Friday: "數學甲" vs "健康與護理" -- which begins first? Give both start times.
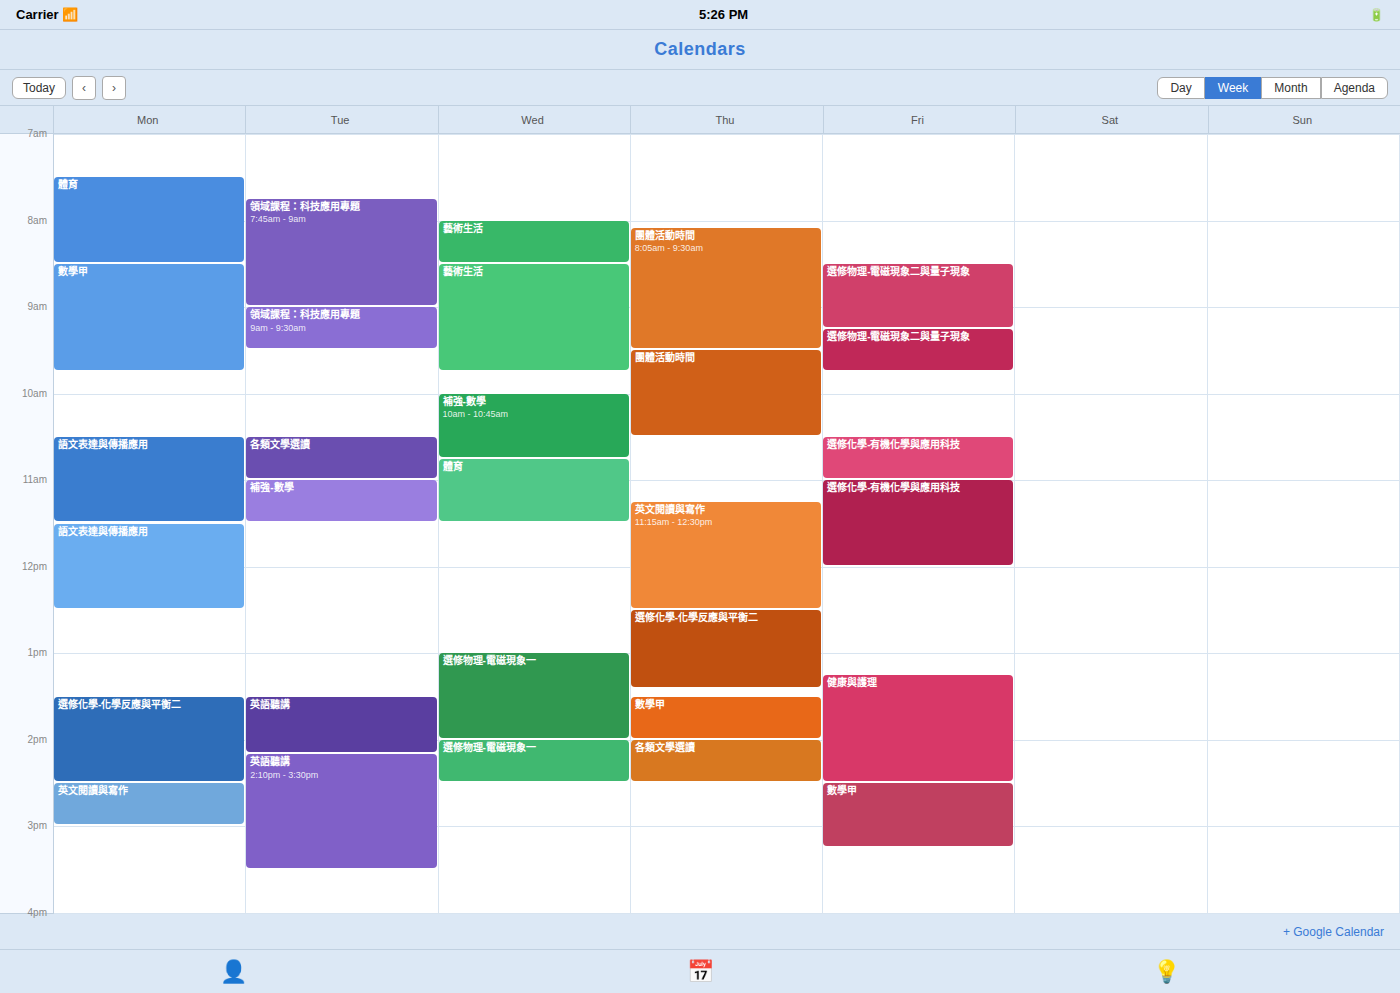
"健康與護理" 1:15 PM; "數學甲" 2:30 PM.